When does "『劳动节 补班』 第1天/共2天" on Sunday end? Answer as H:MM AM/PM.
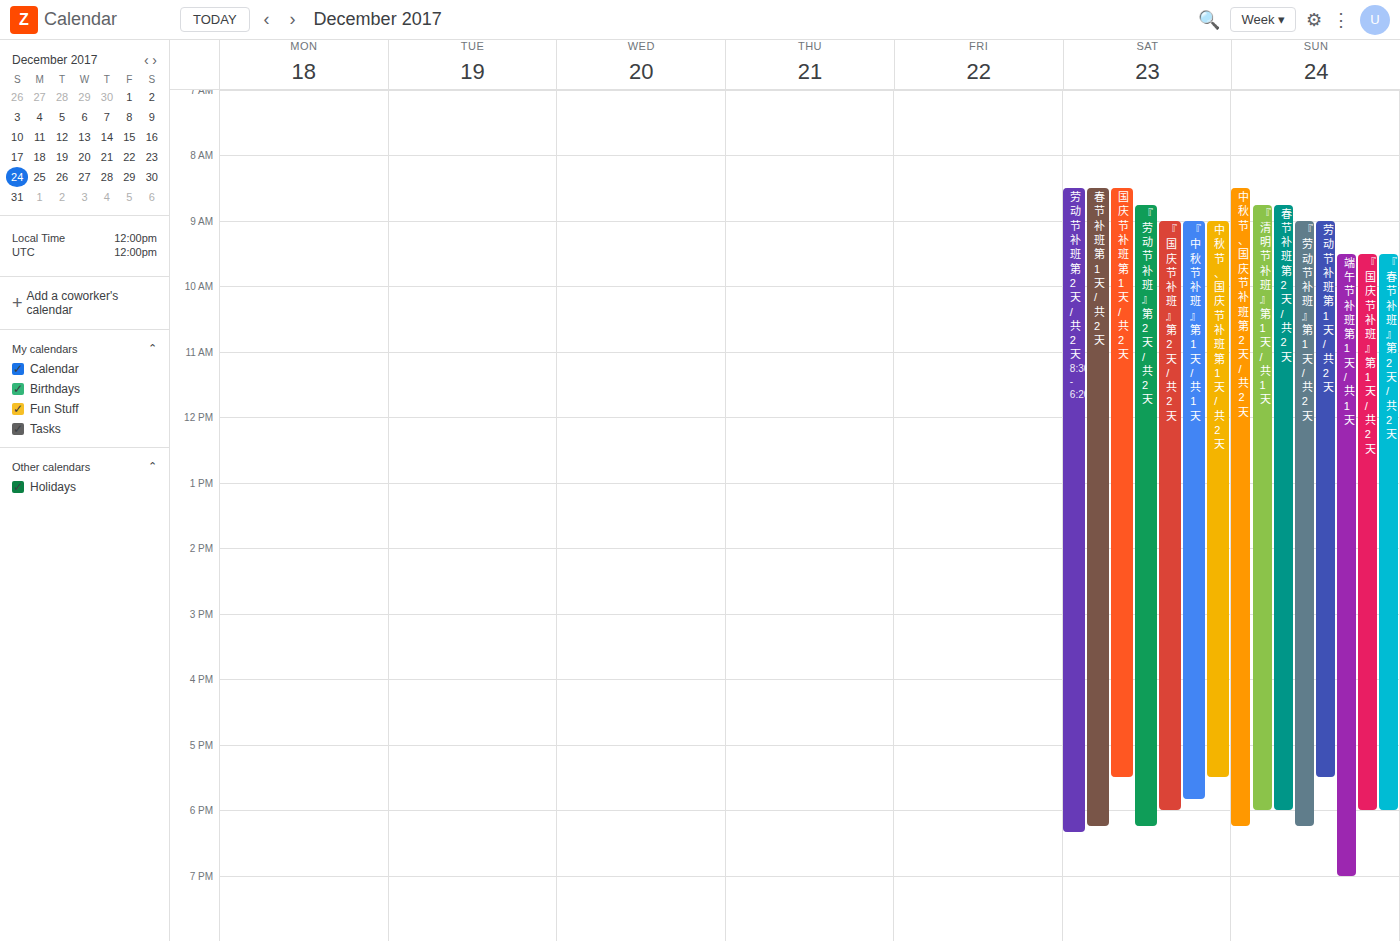
6:15 PM